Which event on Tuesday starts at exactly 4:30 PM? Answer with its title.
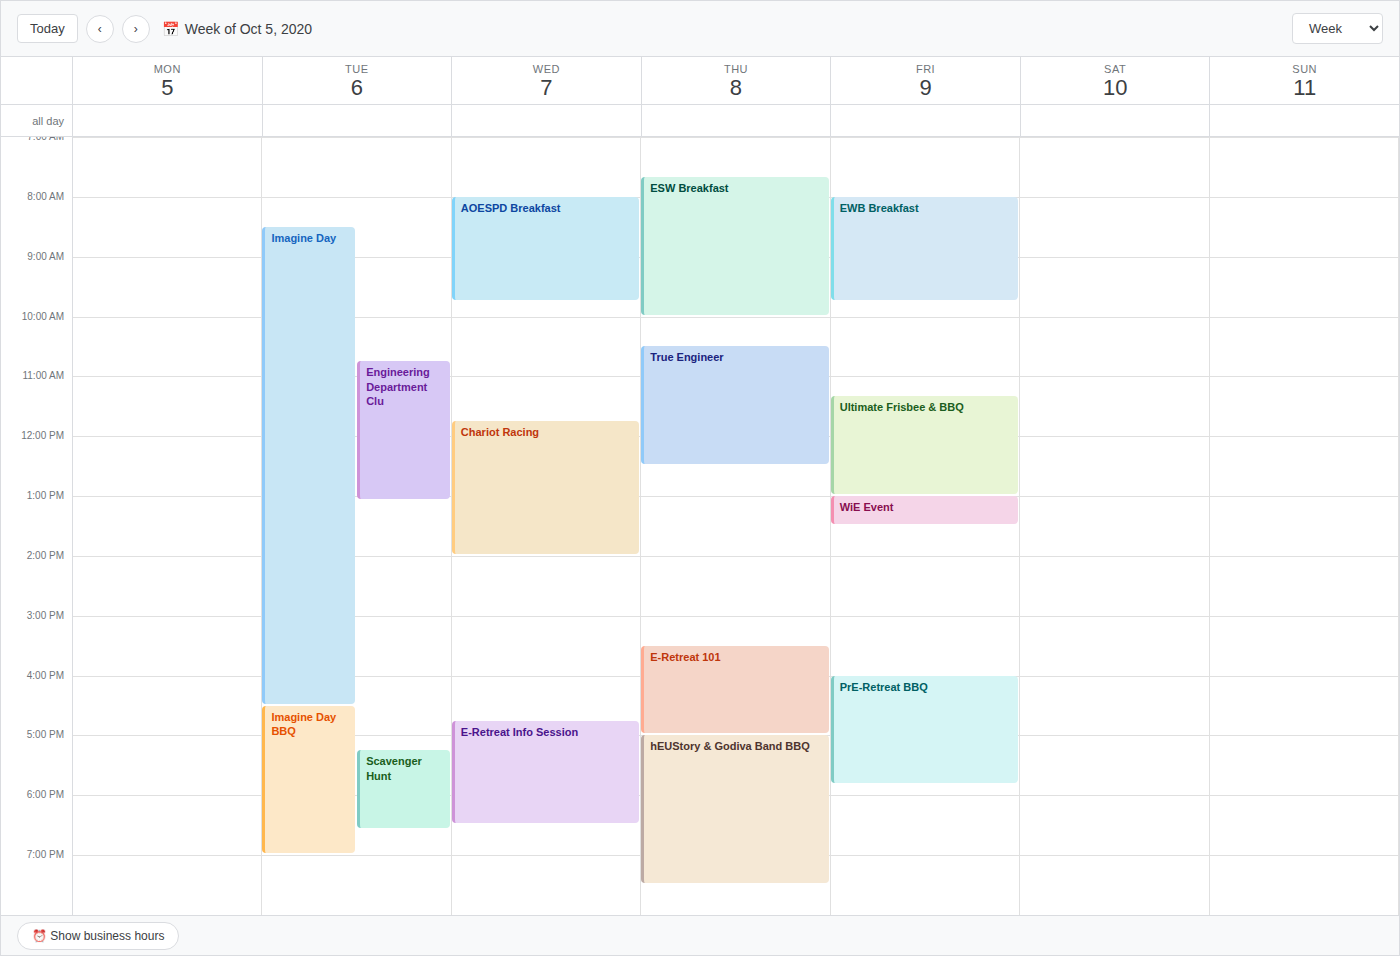
"Imagine Day BBQ"